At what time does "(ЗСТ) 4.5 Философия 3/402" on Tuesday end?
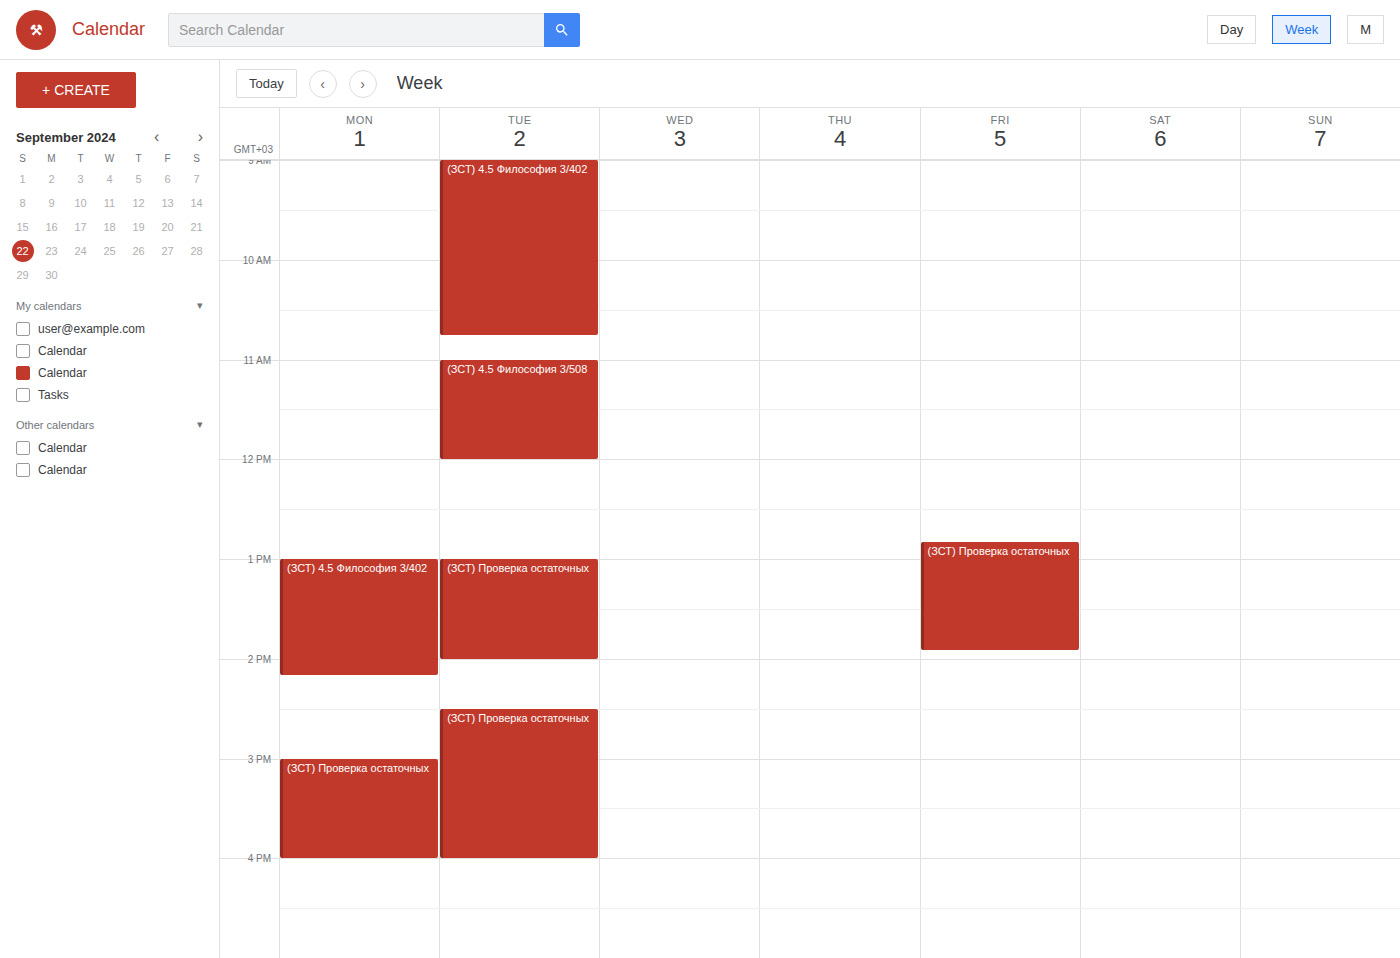
10:45 AM